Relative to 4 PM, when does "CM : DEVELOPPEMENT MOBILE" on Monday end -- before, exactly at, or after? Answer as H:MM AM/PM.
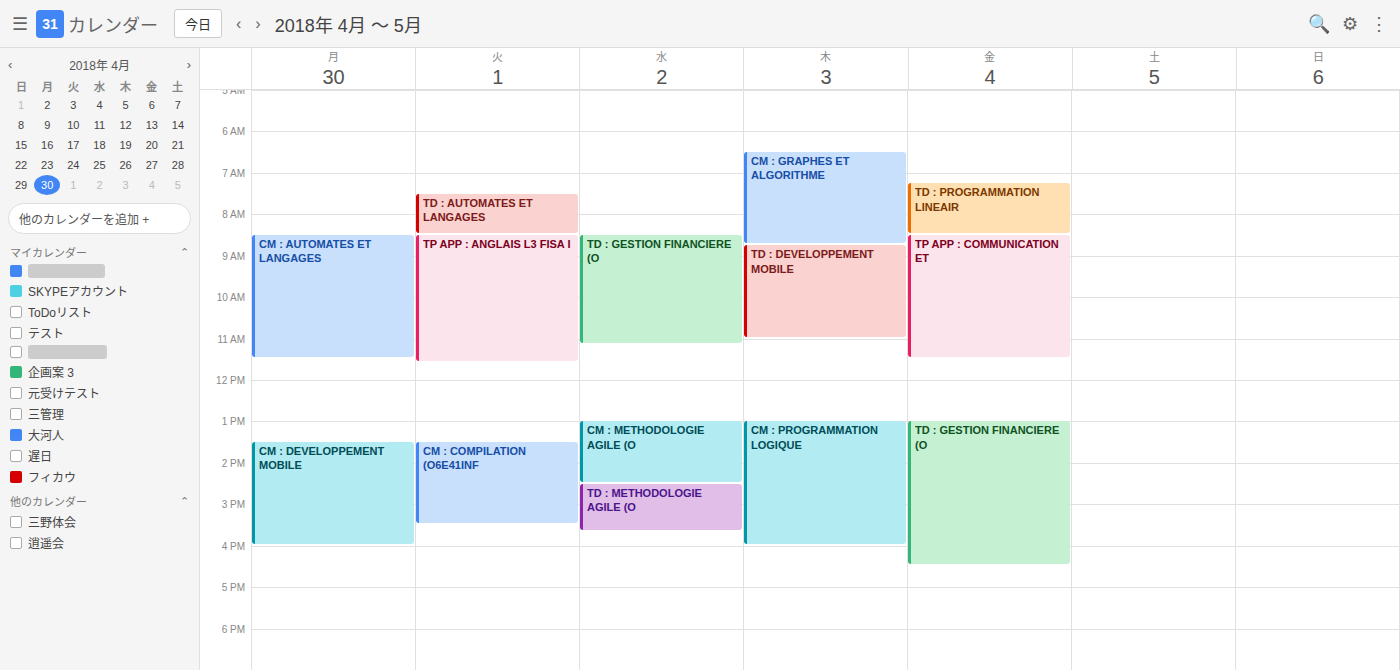
4:00 PM -- exactly at 4 PM, on the 4 PM line.